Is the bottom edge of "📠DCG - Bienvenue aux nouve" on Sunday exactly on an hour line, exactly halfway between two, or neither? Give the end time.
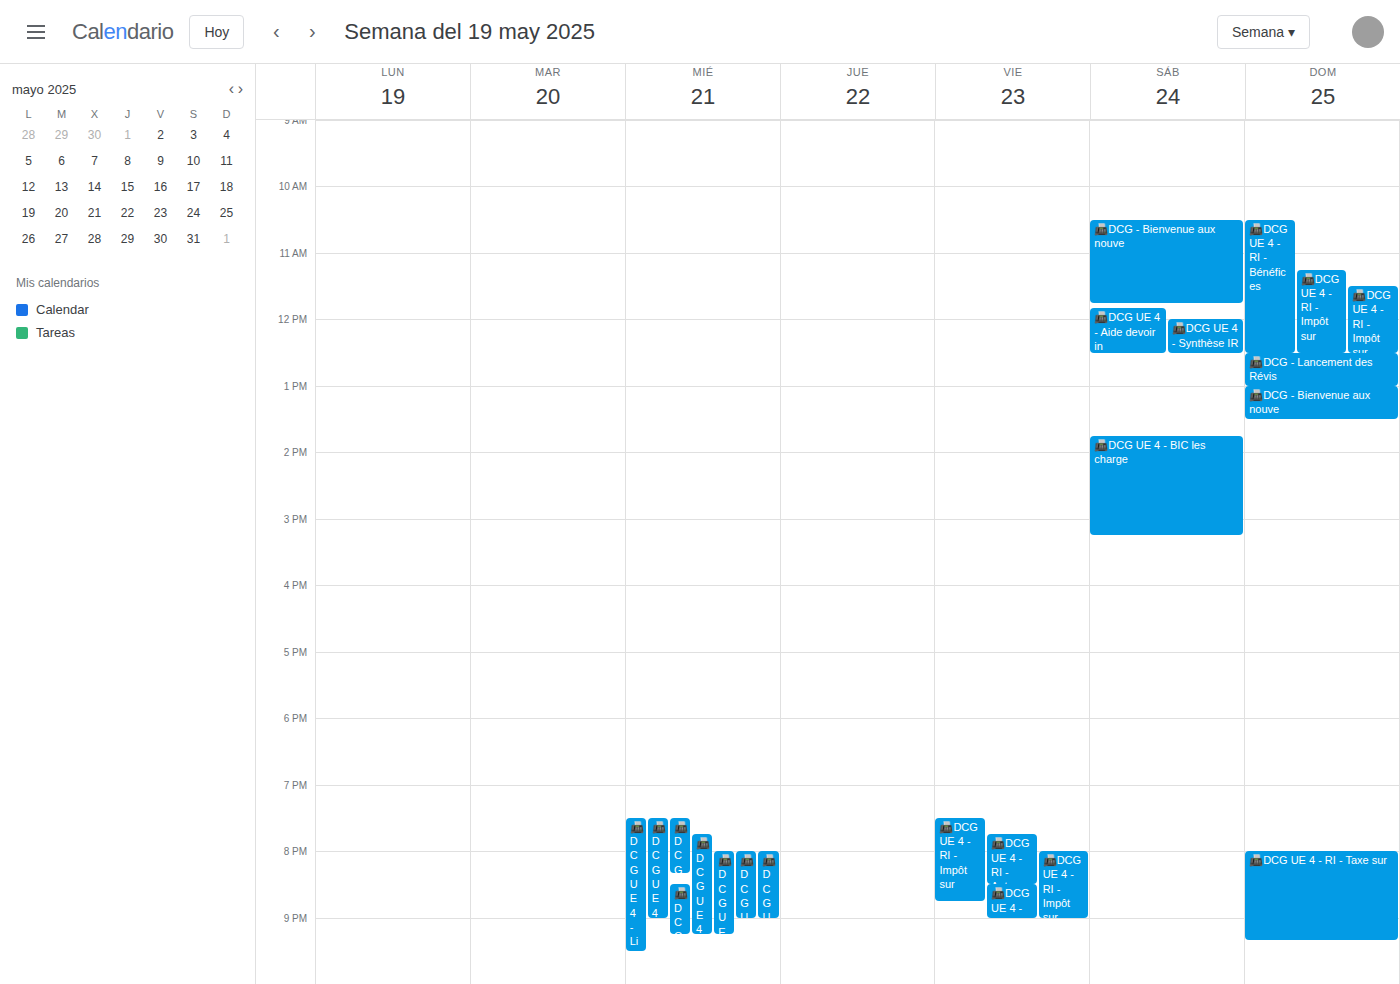
1:30 PM -- halfway between the 1 PM and 2 PM lines.